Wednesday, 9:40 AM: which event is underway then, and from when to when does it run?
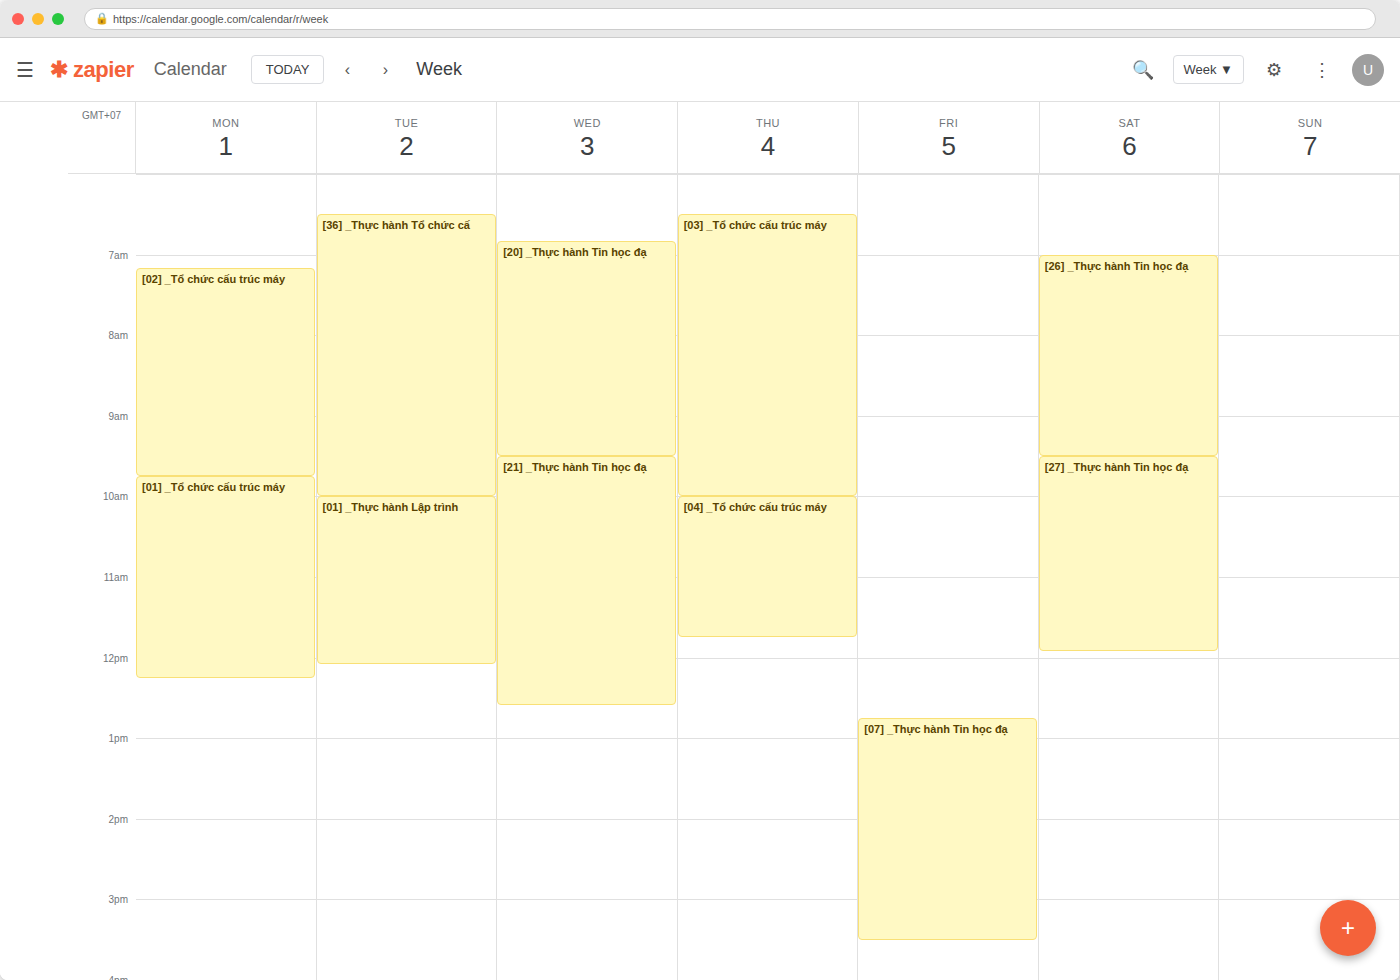
"[21] _Thực hành Tin học đạ", 9:30 AM to 12:35 PM